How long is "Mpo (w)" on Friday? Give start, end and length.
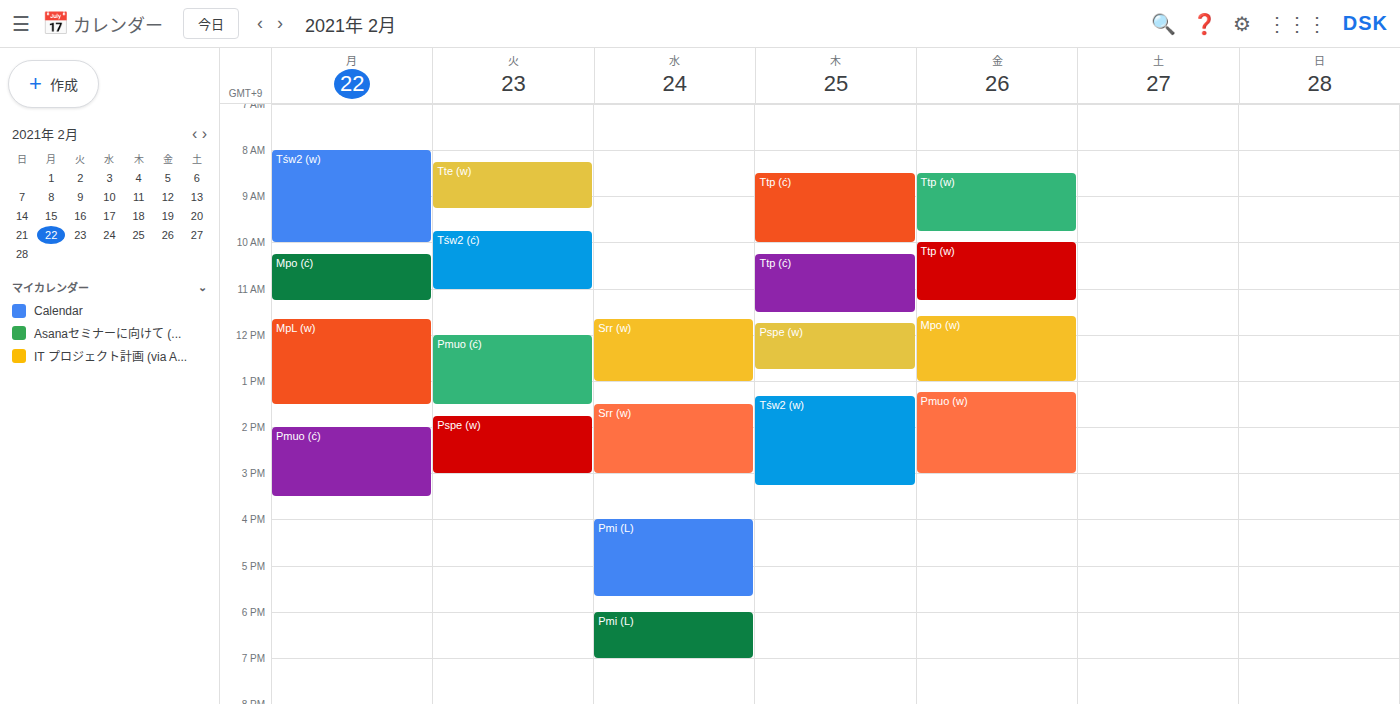
11:35 AM to 1:00 PM, 1 hour 25 minutes